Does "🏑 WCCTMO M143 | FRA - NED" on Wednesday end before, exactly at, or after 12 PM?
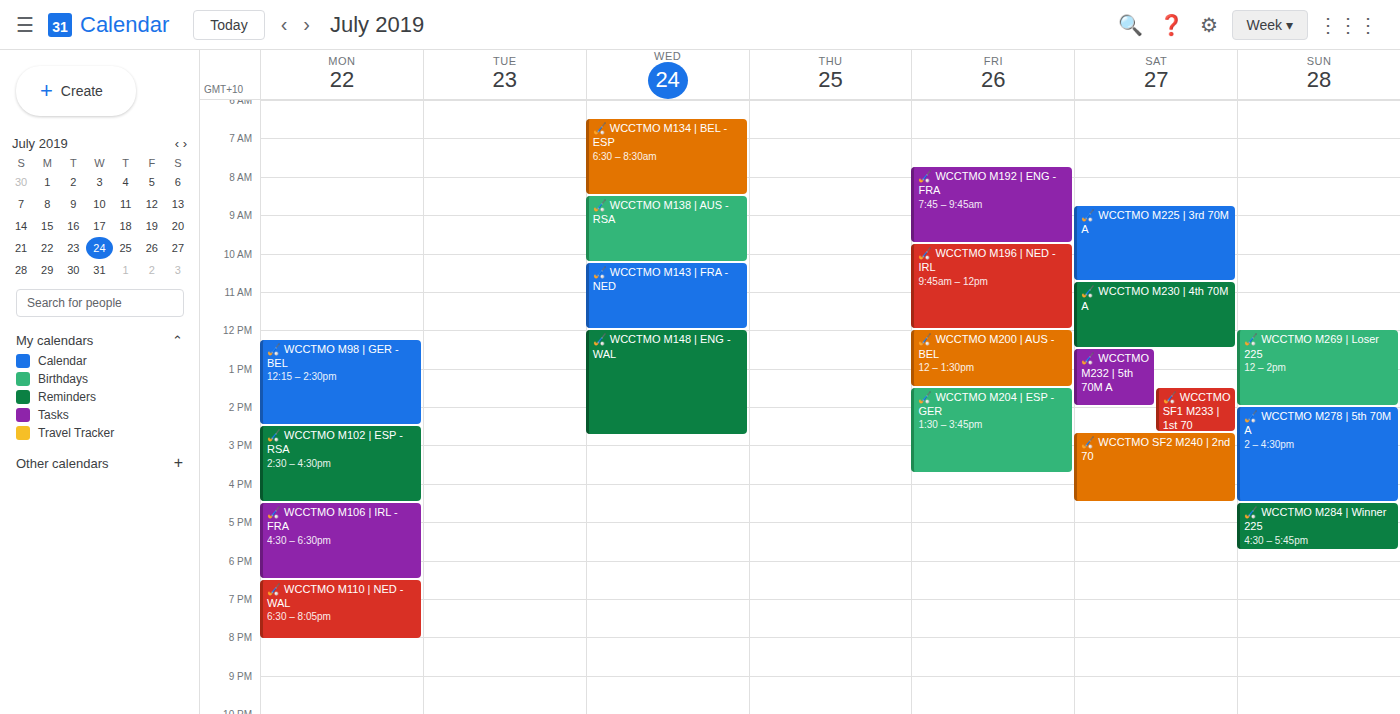
12:00 PM -- exactly at 12 PM, on the 12 PM line.